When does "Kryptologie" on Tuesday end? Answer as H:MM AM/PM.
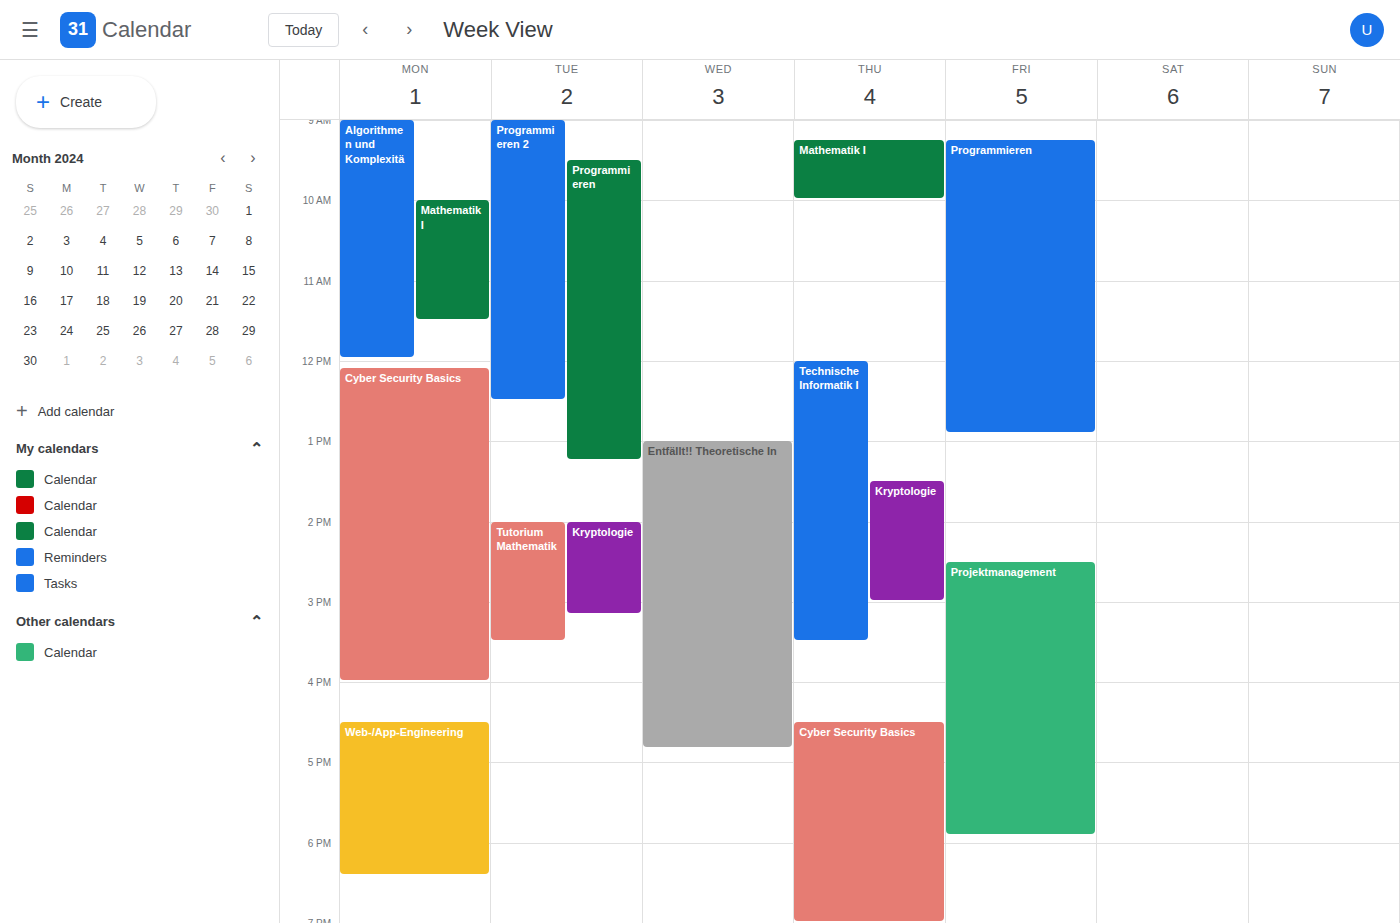
3:10 PM